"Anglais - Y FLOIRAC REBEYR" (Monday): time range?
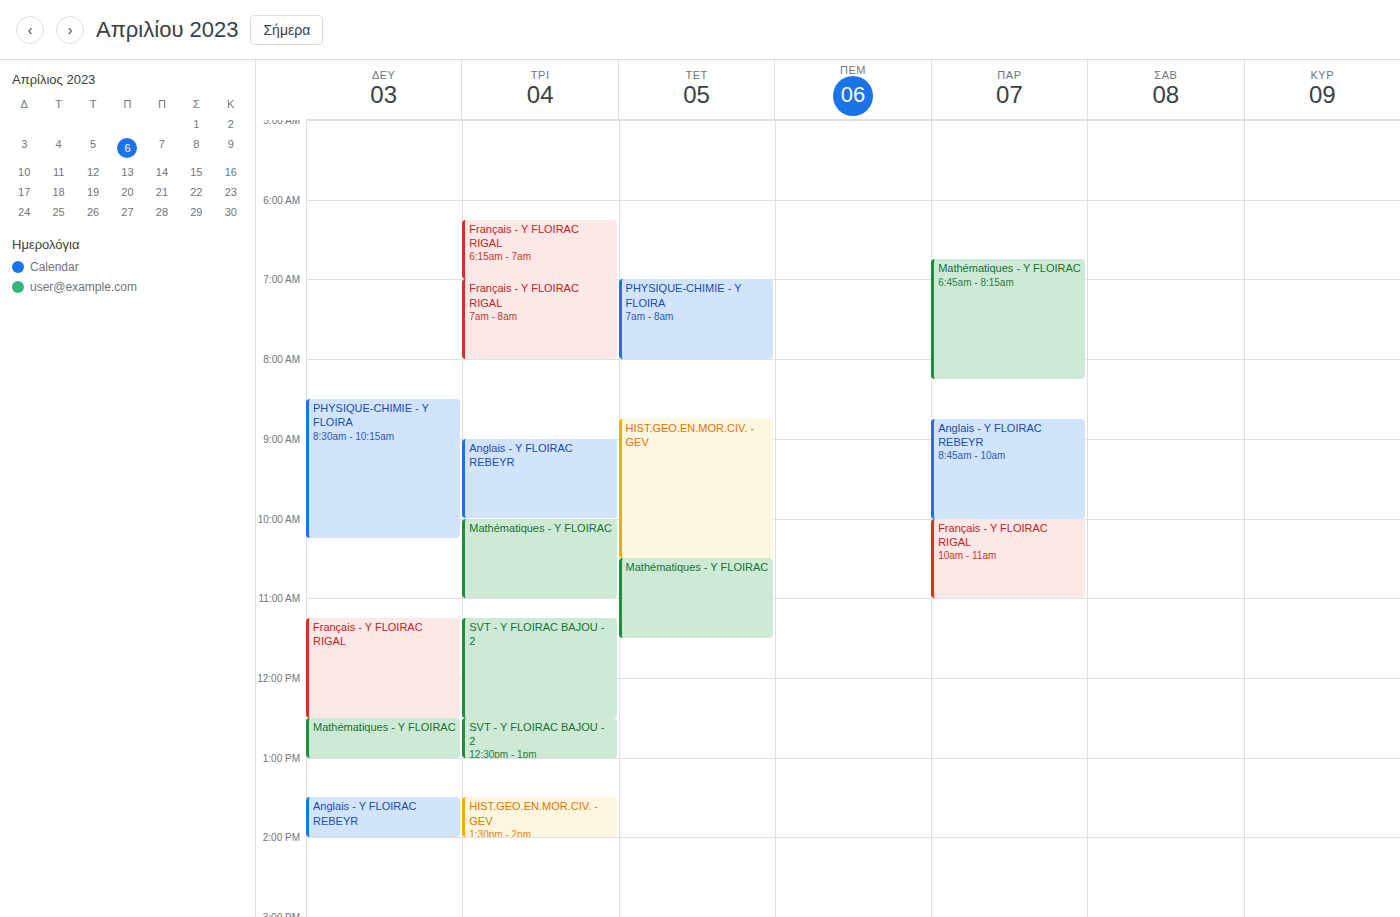
1:30 PM to 2:00 PM